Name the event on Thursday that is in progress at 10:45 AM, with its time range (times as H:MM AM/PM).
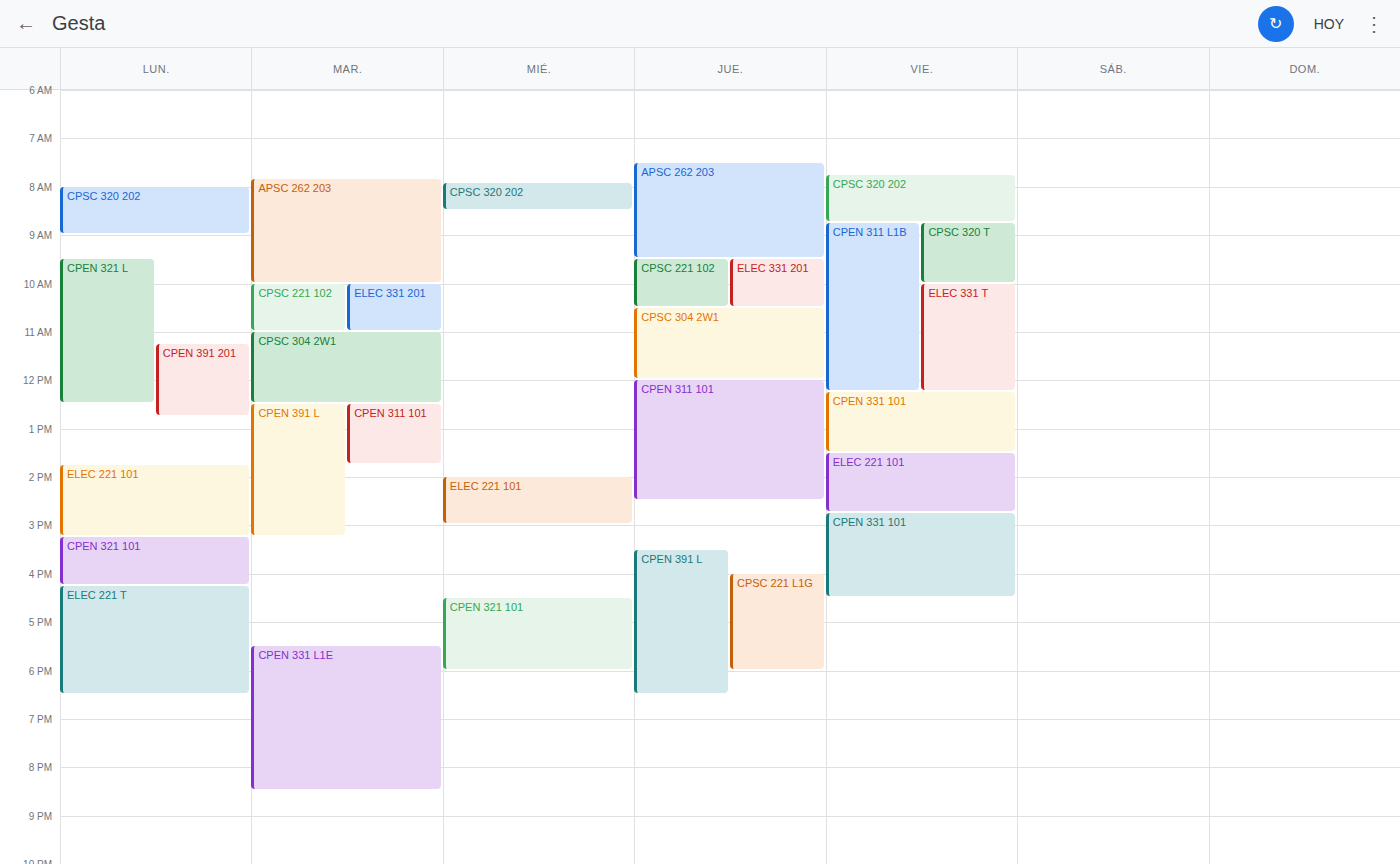
"CPSC 304 2W1", 10:30 AM to 12:00 PM